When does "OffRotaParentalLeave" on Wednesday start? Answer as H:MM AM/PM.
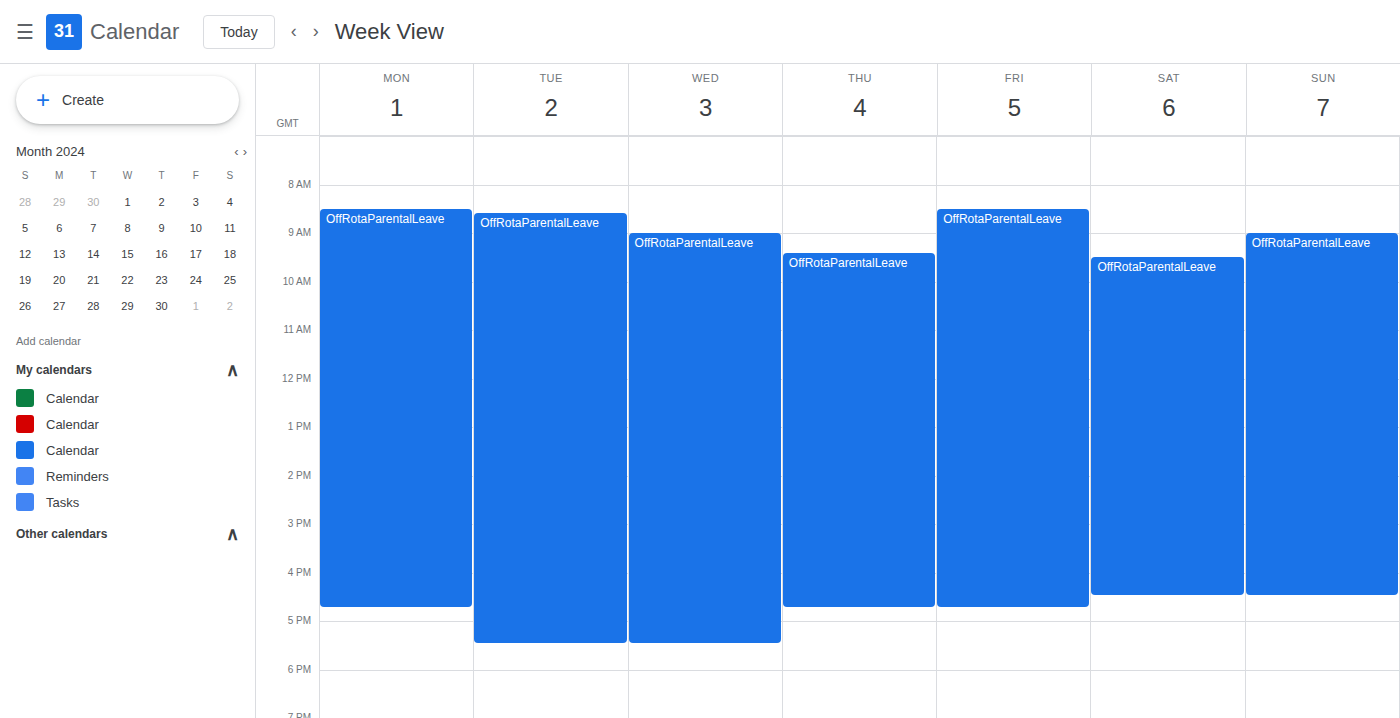
9:00 AM